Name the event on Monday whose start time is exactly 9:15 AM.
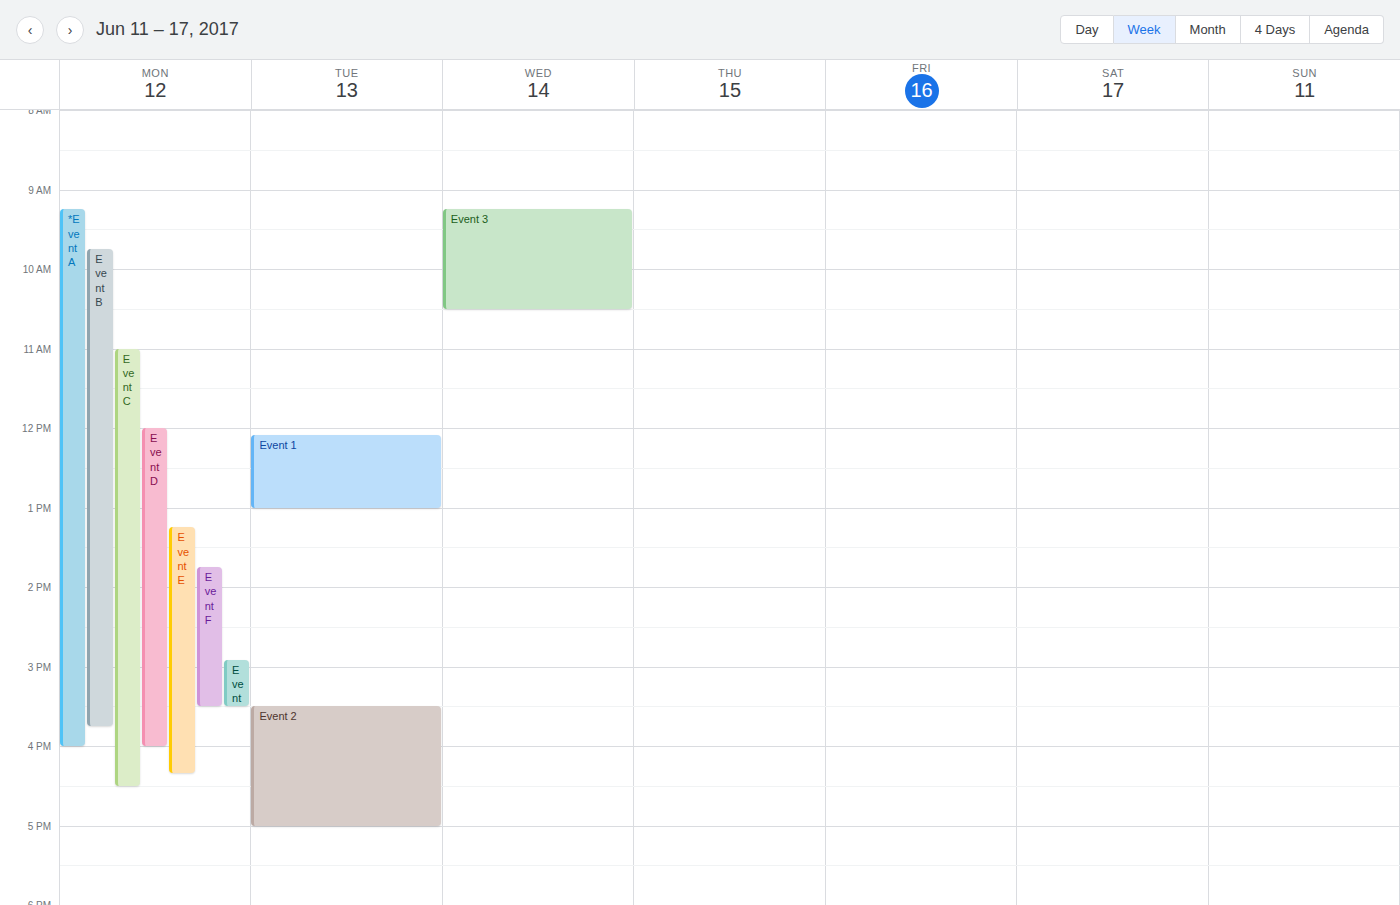
"*Event A"